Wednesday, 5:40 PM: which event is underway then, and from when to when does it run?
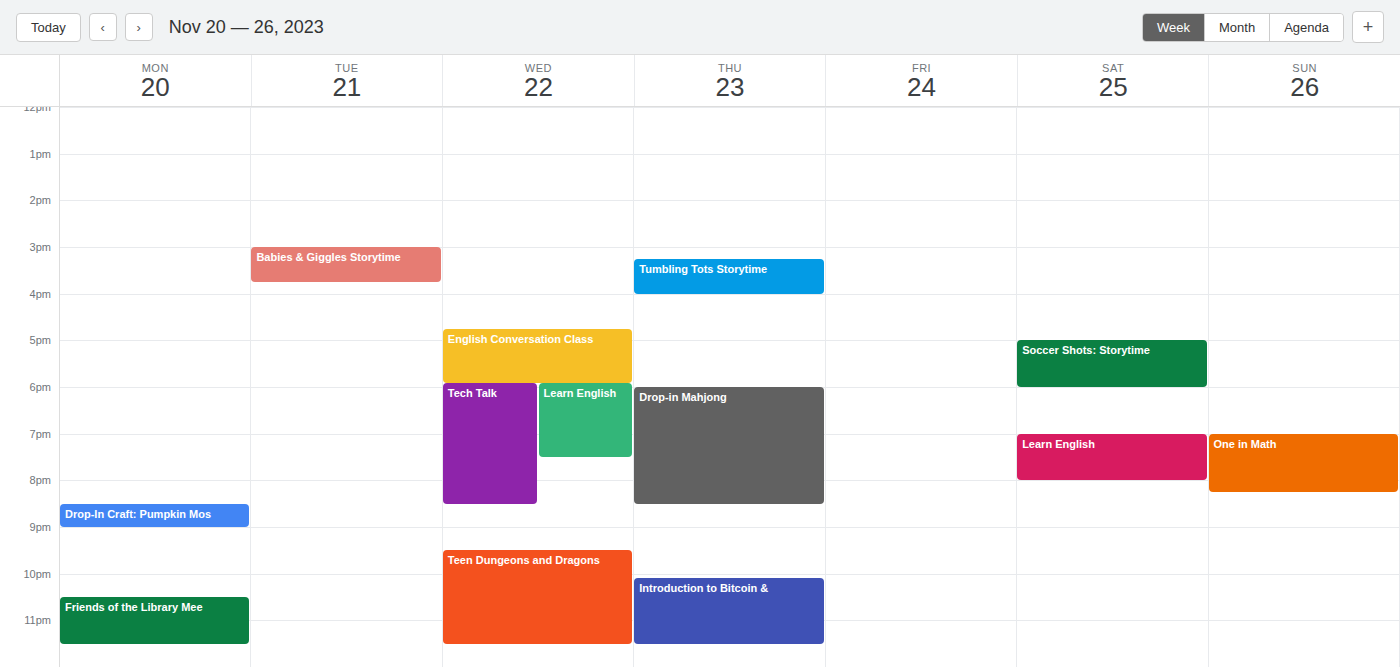
"English Conversation Class", 4:45 PM to 5:55 PM